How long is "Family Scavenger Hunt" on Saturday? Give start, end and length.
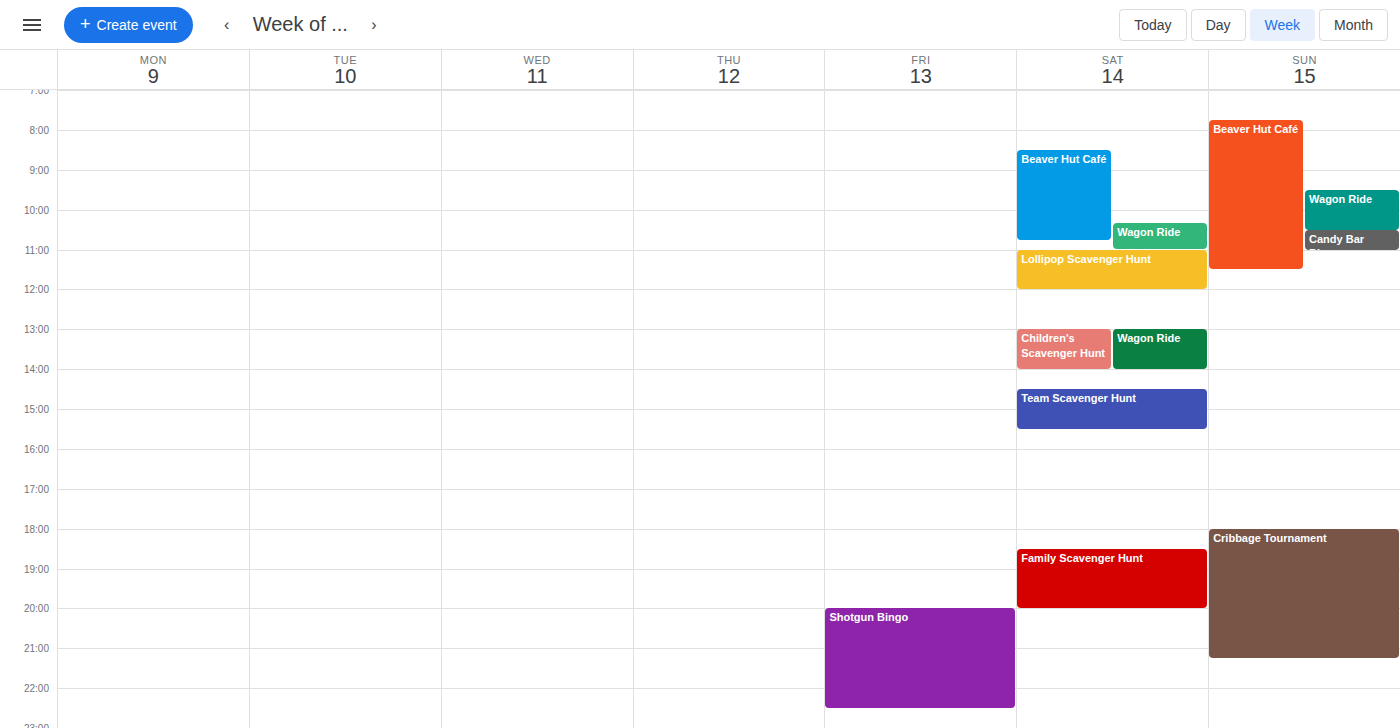
6:30 PM to 8:00 PM, 1 hour 30 minutes